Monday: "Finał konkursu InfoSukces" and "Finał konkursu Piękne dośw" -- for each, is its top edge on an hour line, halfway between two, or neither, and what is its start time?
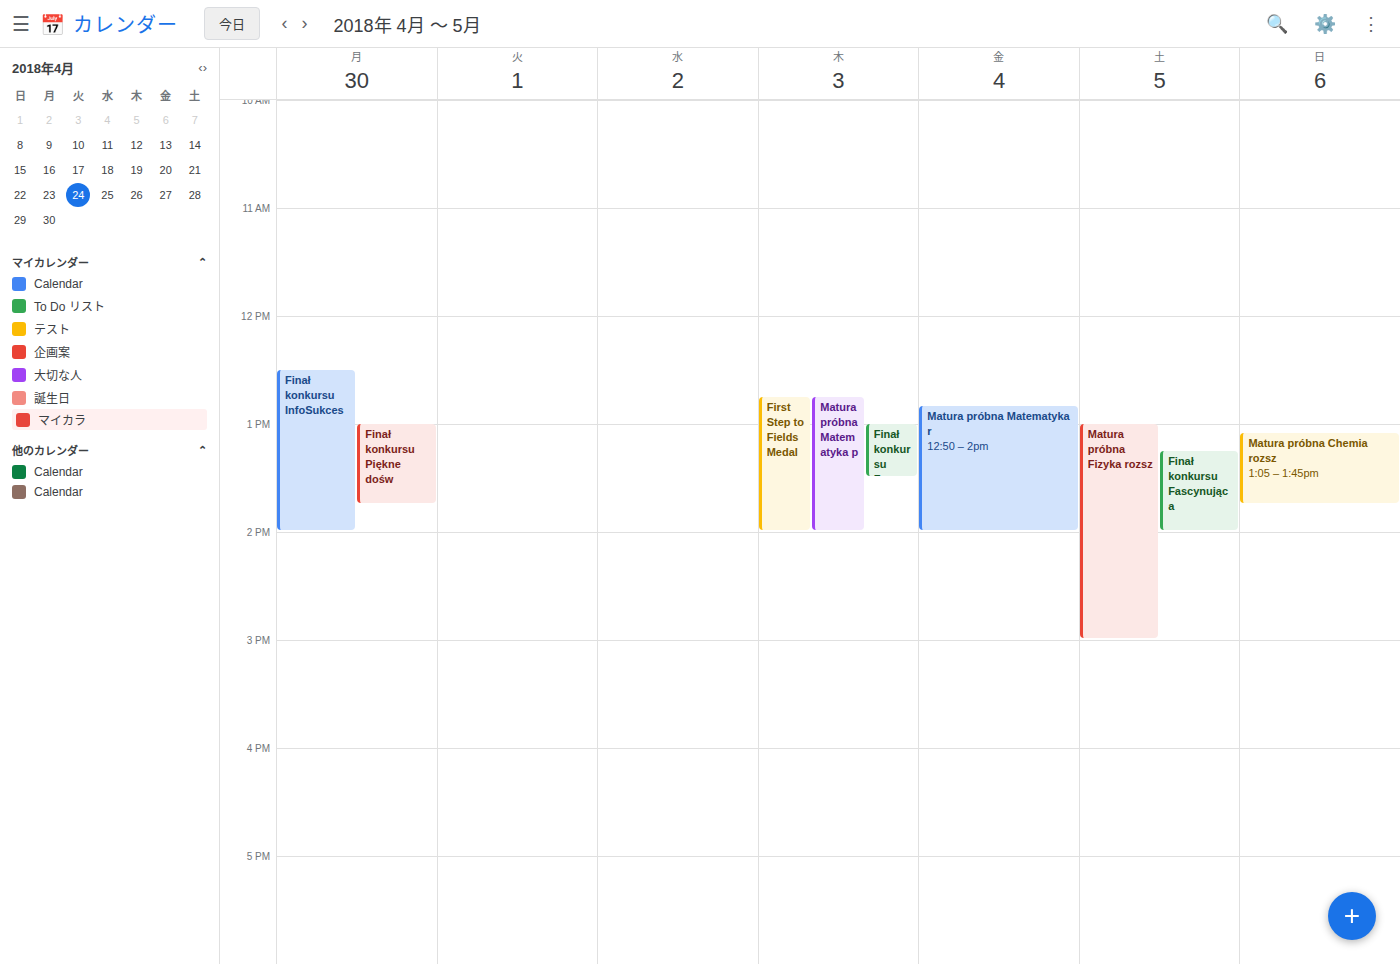
"Finał konkursu InfoSukces": 12:30 PM, halfway between the 12 PM and 1 PM lines. "Finał konkursu Piękne dośw": 1:00 PM, exactly on the 1 PM line.